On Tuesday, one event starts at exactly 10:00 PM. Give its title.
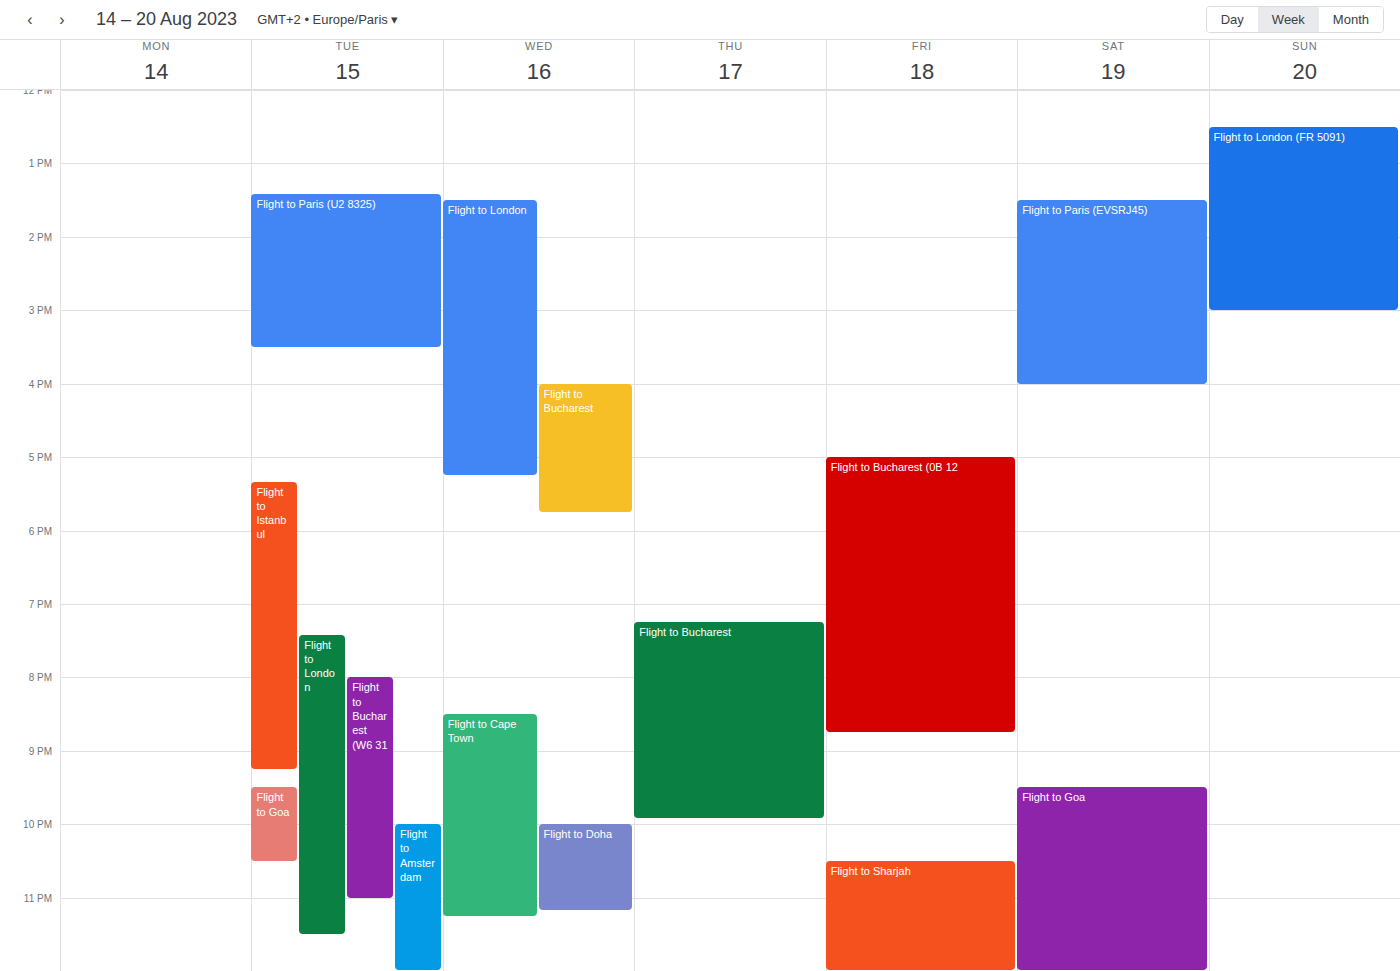
"Flight to Amsterdam"